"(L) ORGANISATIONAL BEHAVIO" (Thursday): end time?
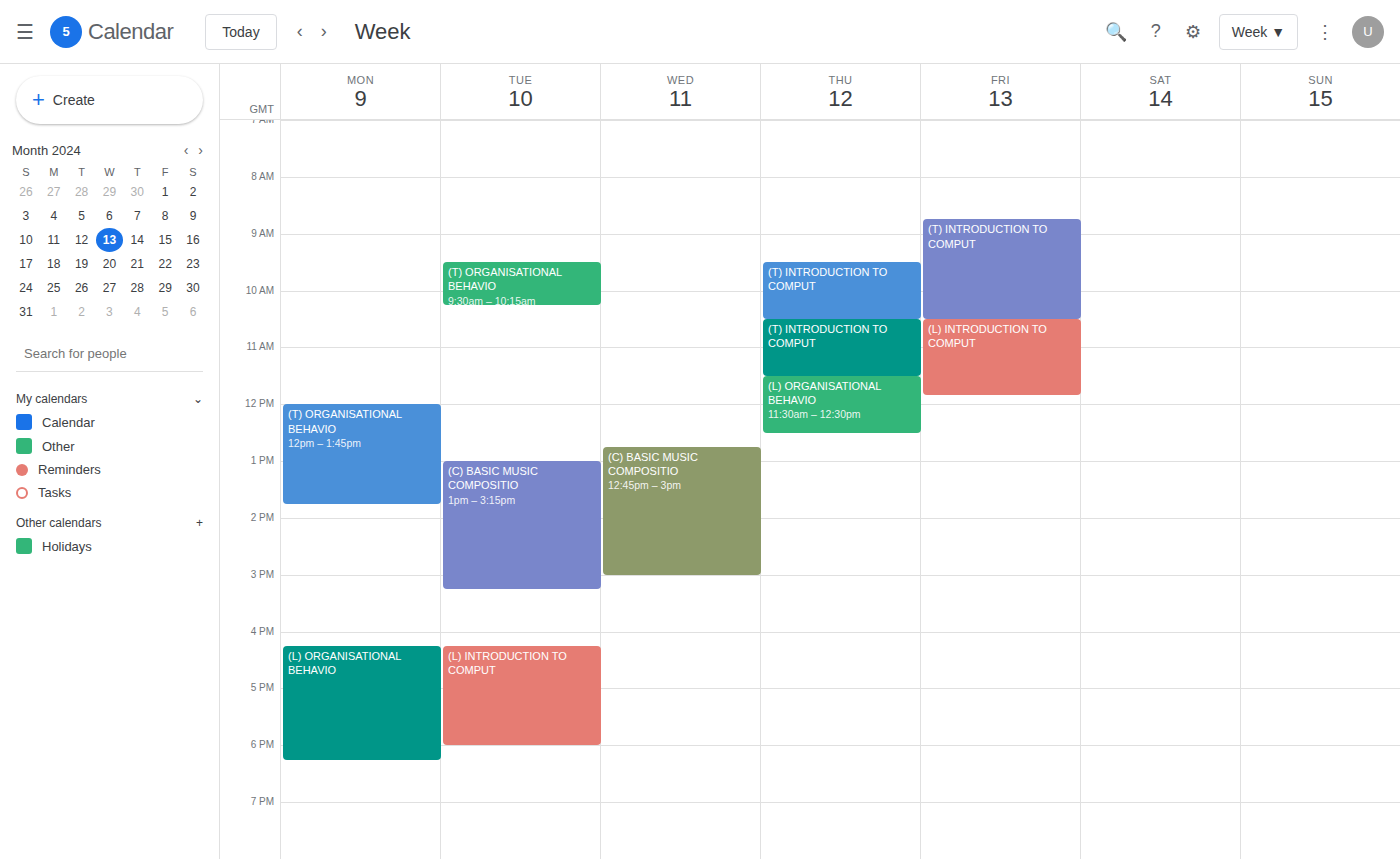
12:30 PM